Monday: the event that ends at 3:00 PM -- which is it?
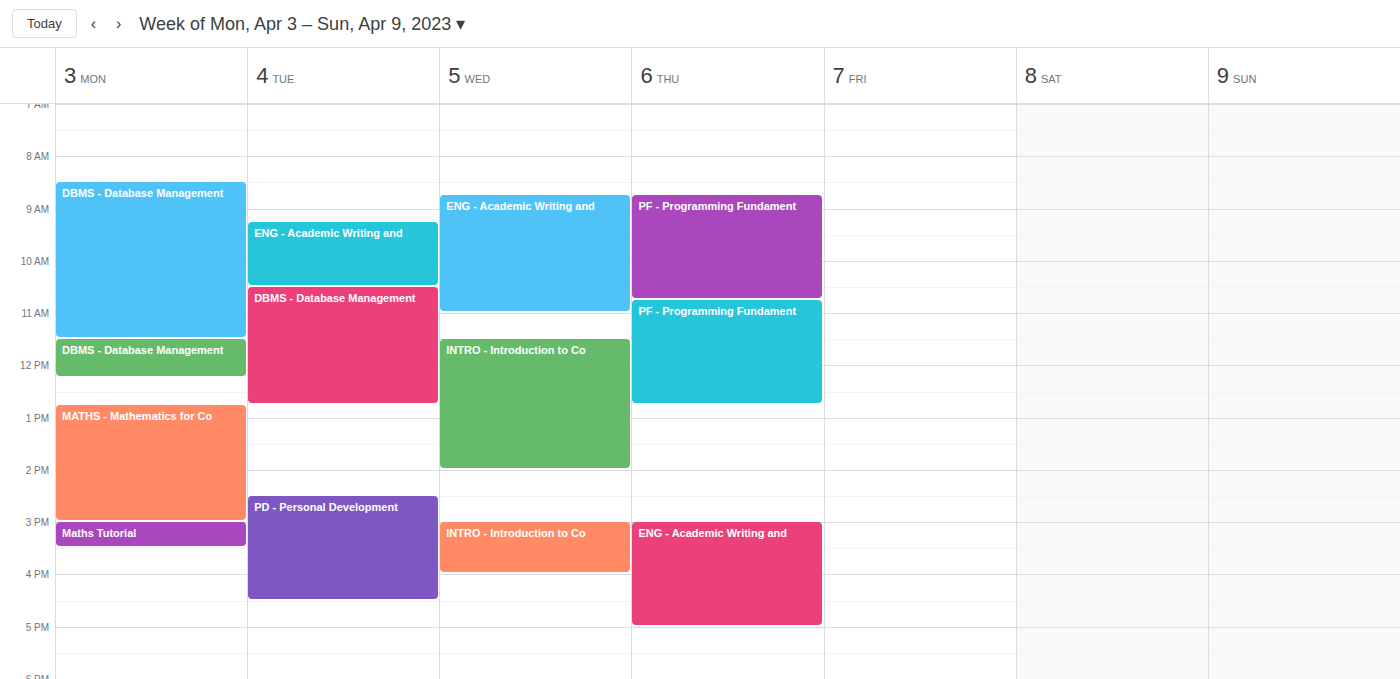
"MATHS - Mathematics for Co"